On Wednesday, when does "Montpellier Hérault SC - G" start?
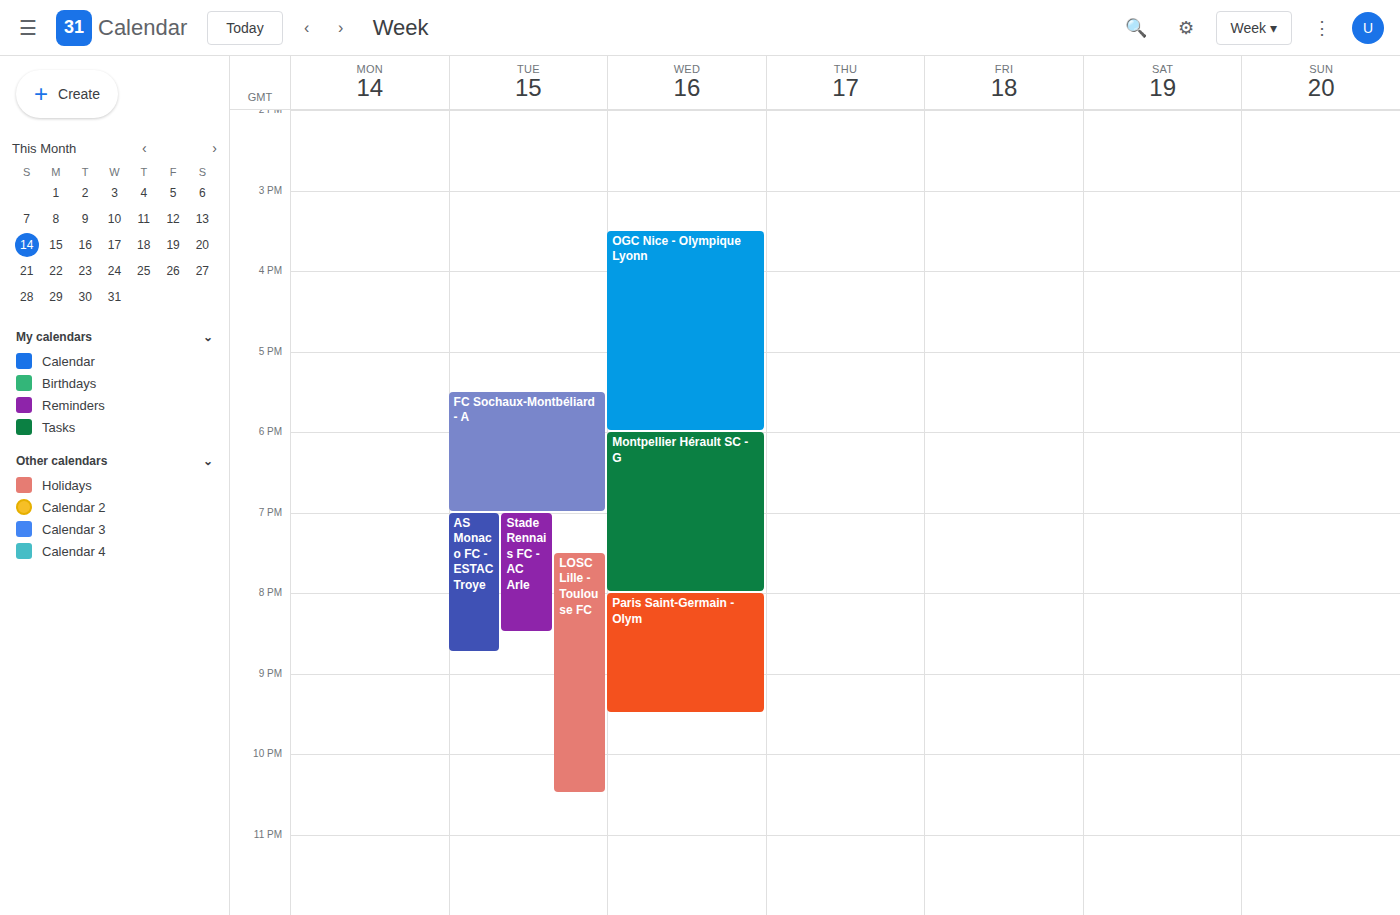
6:00 PM